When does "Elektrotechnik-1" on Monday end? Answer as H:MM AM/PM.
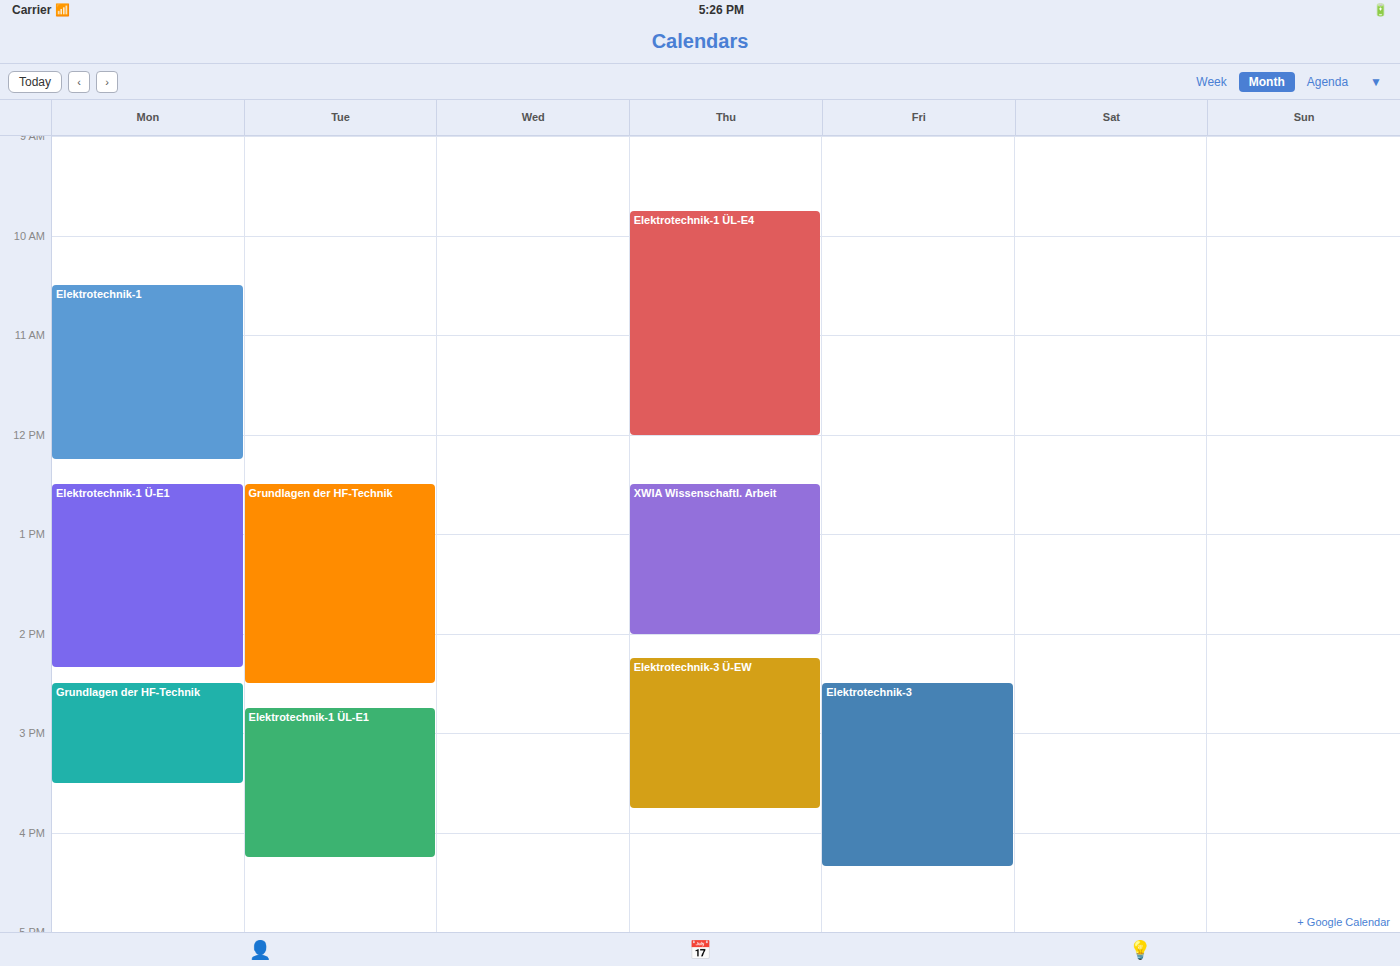
12:15 PM